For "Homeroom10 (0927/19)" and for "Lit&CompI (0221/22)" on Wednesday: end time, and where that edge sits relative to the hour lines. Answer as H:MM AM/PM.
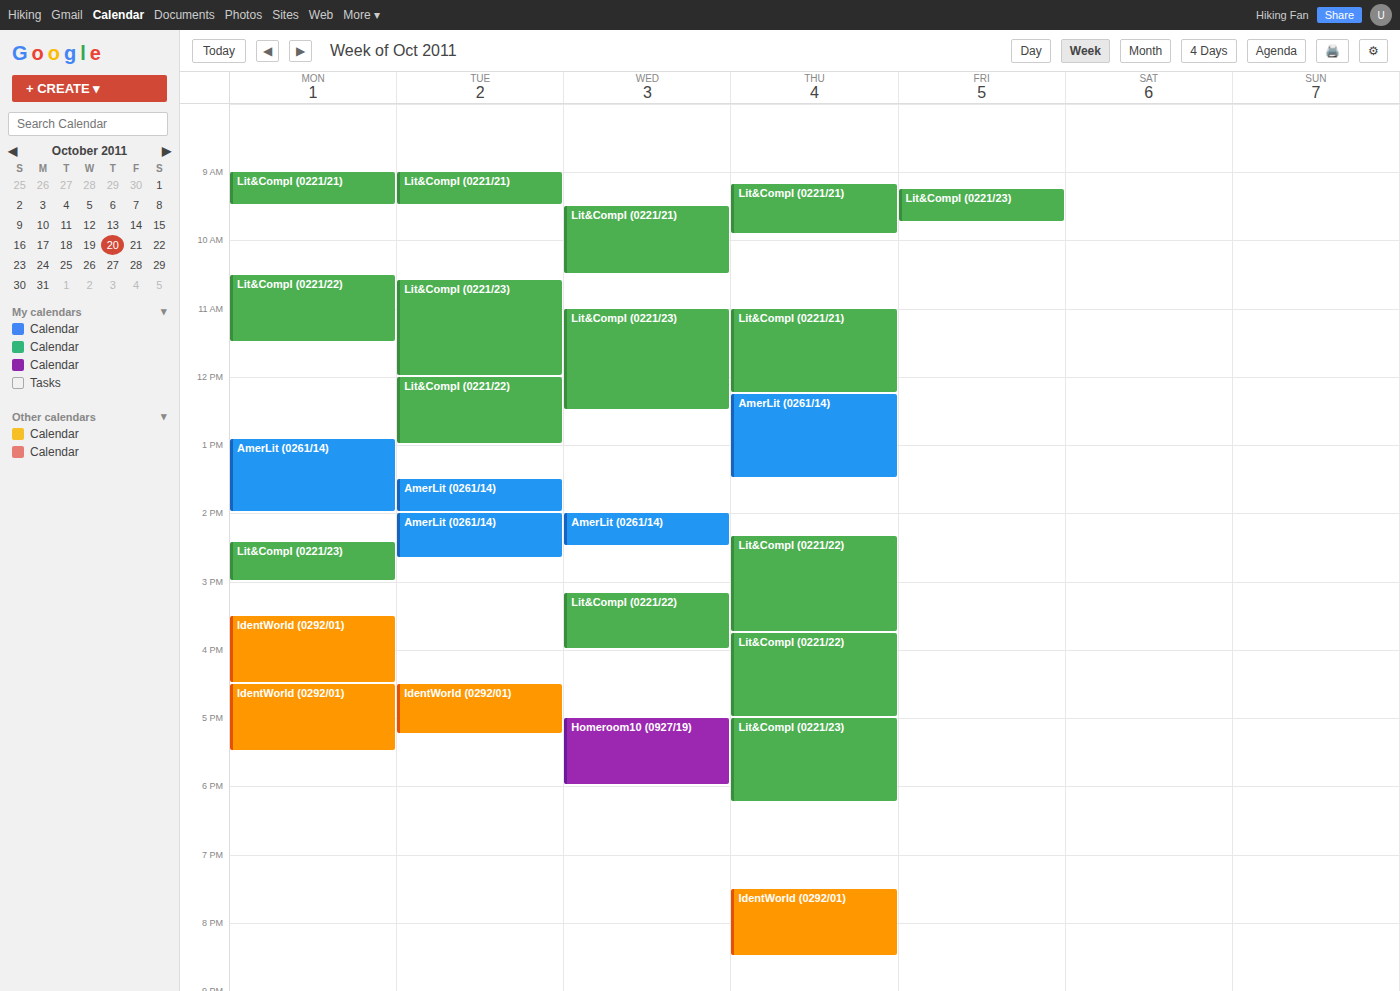
"Homeroom10 (0927/19)": 6:00 PM, exactly on the 6 PM line. "Lit&CompI (0221/22)": 4:00 PM, exactly on the 4 PM line.